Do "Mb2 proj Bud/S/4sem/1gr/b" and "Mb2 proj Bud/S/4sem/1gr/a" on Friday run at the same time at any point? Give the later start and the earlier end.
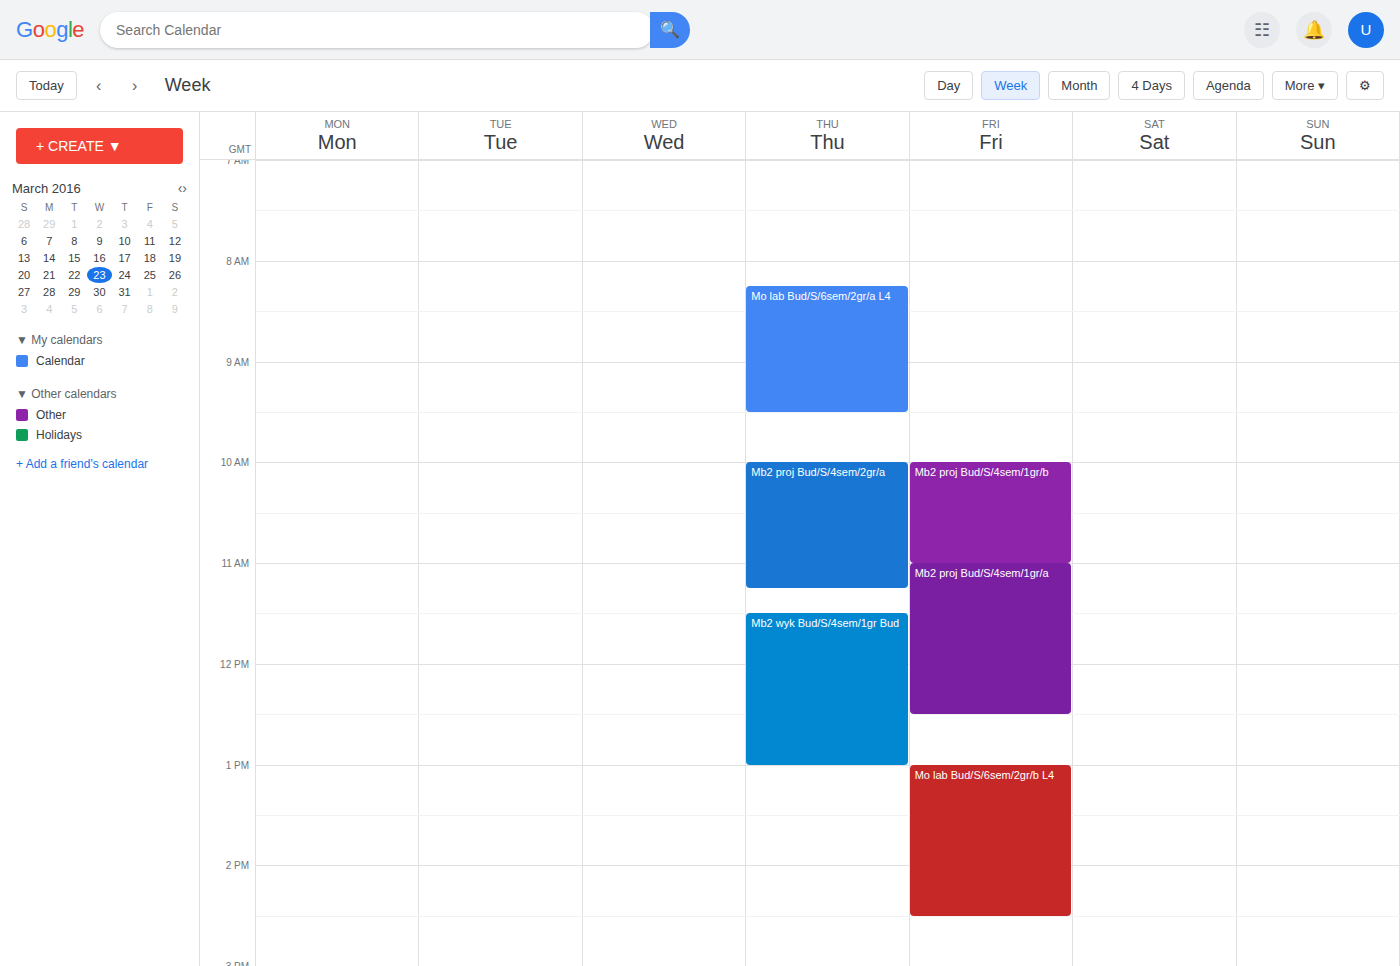
"Mb2 proj Bud/S/4sem/1gr/b" ends at 11:00, exactly when "Mb2 proj Bud/S/4sem/1gr/a" starts -- they touch but do not overlap.